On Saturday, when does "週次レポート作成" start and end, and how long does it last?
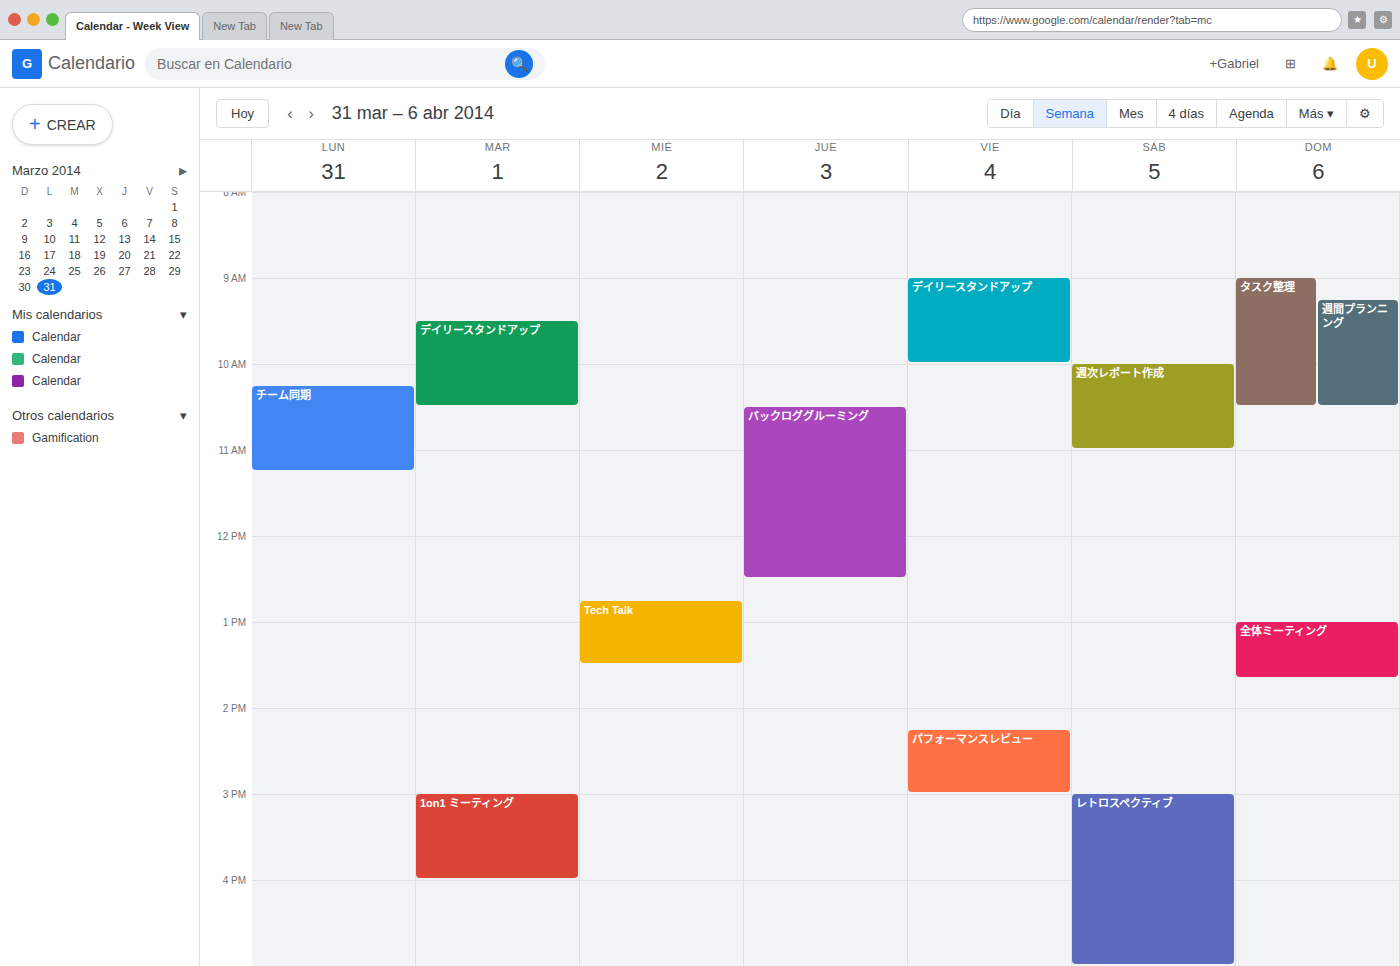
10:00 AM to 11:00 AM, 1 hour